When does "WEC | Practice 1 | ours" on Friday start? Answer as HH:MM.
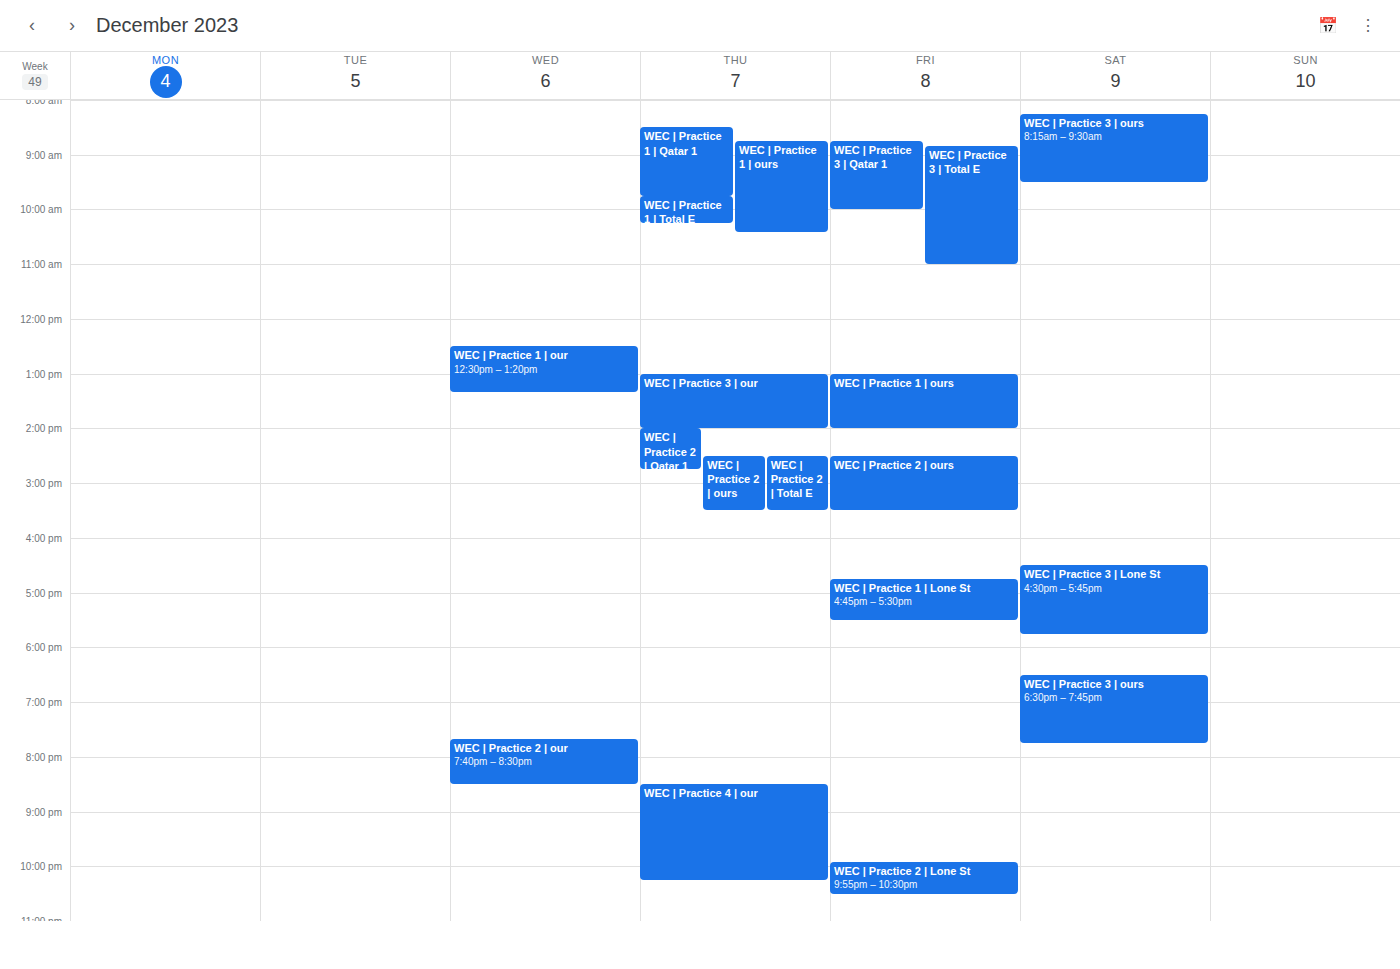
13:00